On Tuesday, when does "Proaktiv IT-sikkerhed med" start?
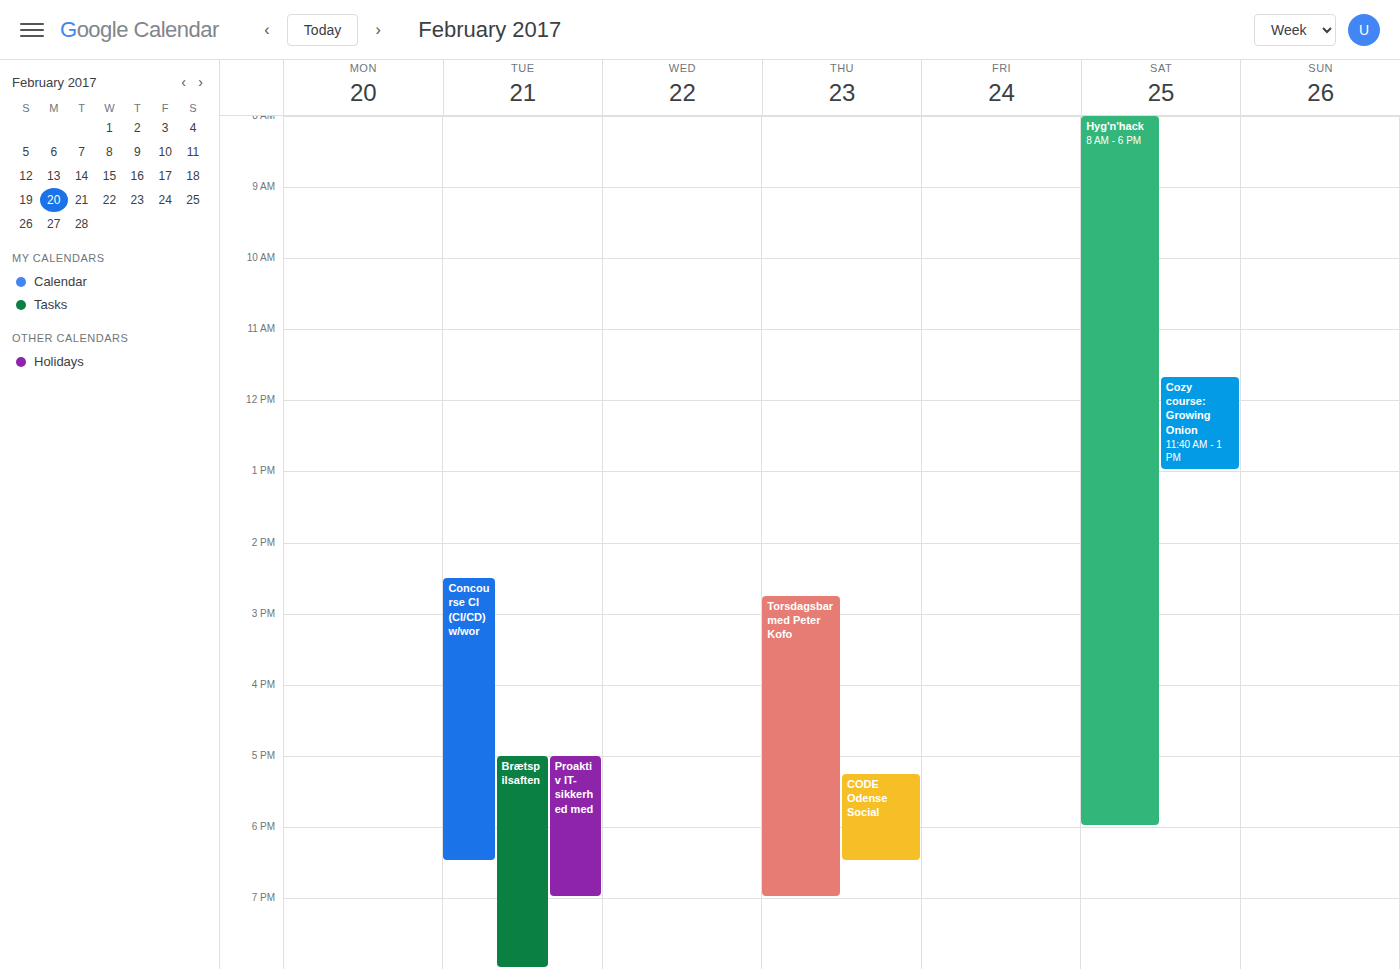
5:00 PM